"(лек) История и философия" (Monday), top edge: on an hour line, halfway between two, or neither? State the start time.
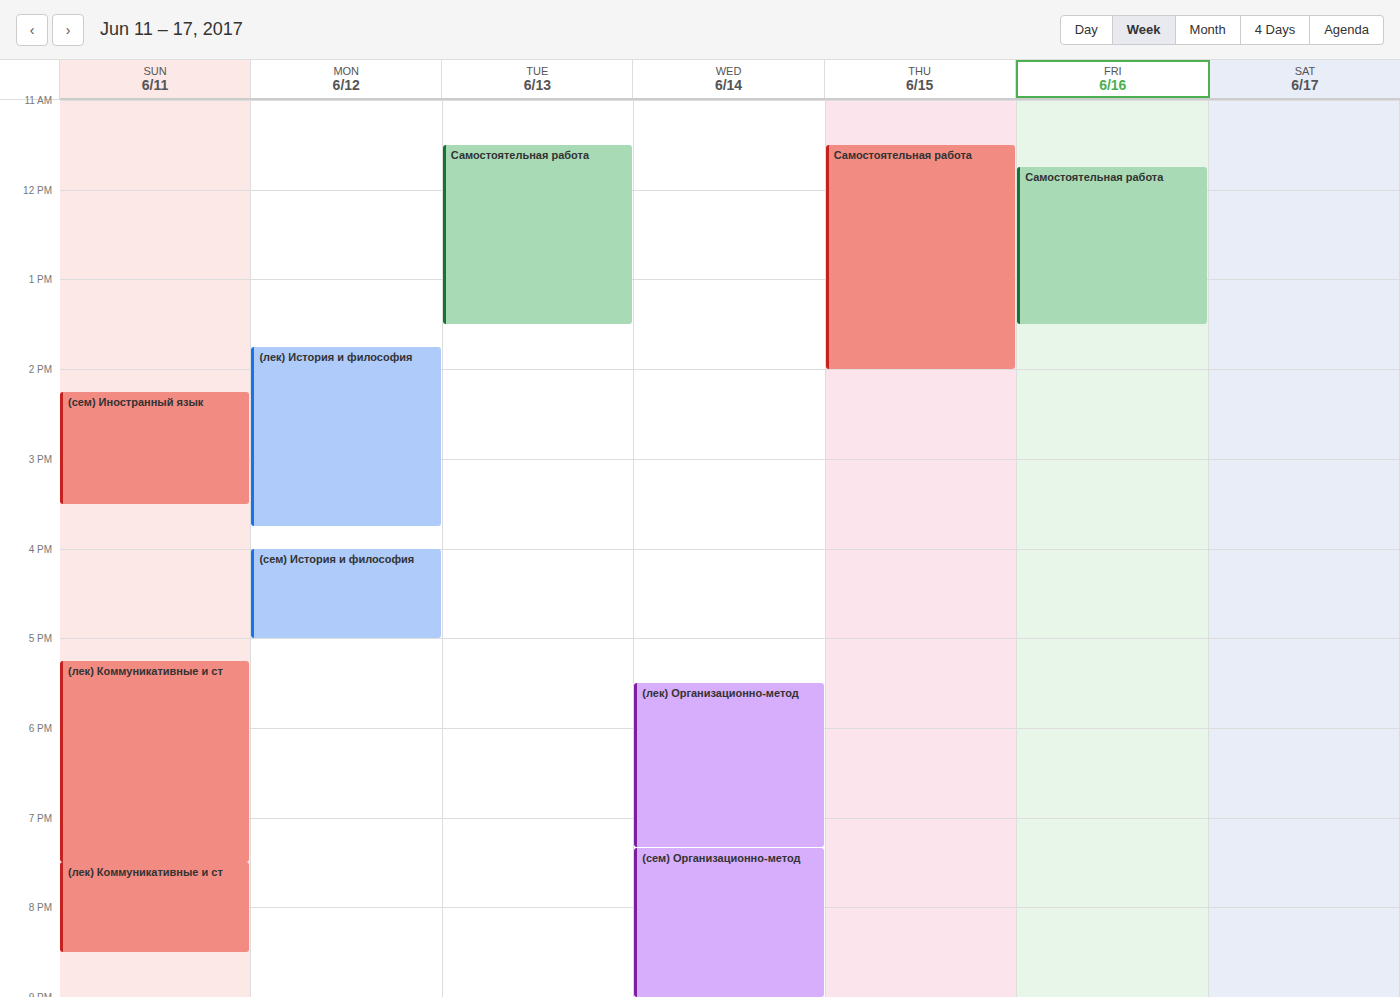
1:45 PM -- neither: three quarters of the way from the 1 PM line to the 2 PM line.